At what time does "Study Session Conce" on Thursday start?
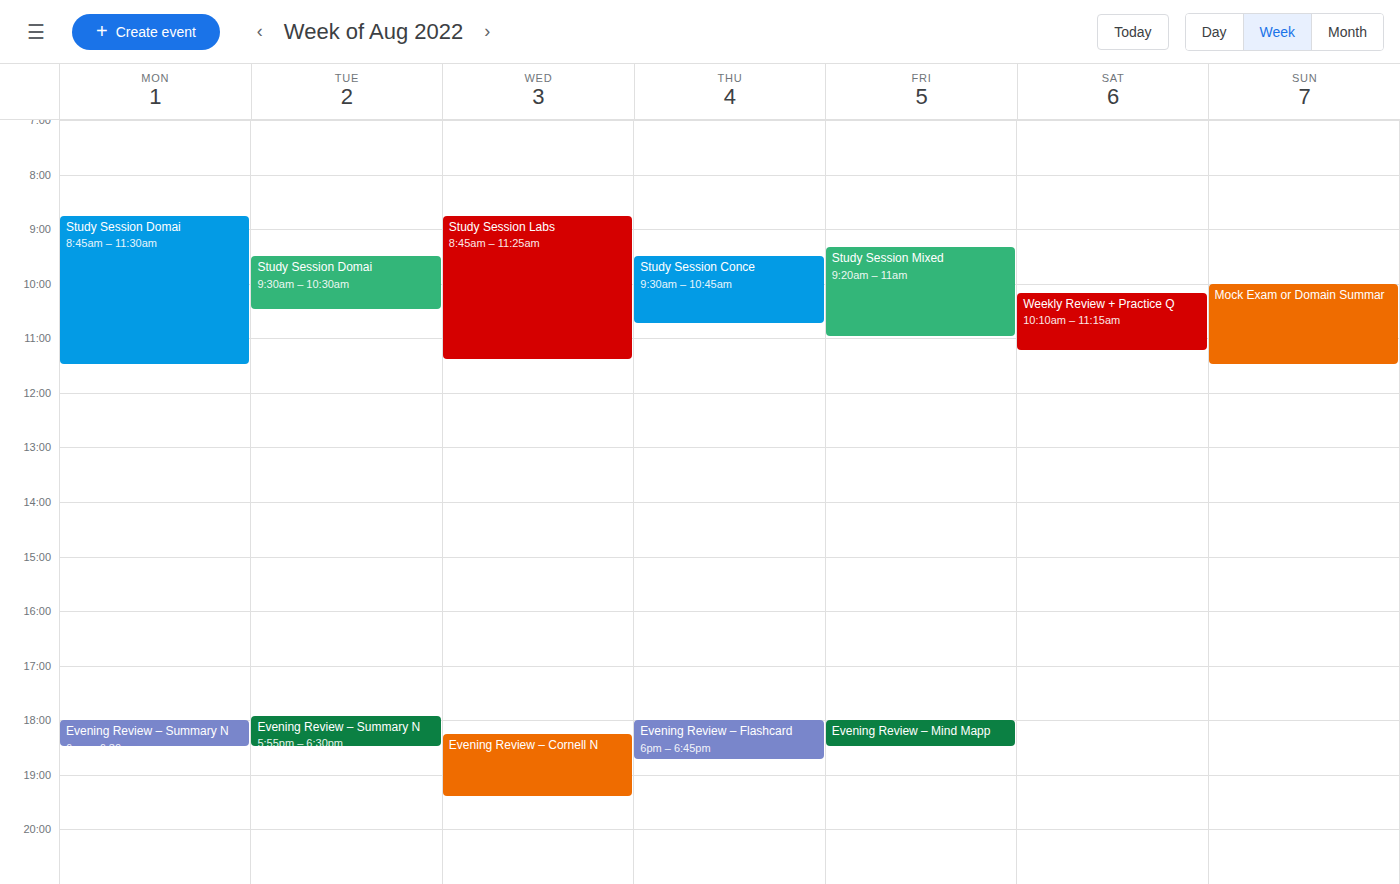
9:30 AM